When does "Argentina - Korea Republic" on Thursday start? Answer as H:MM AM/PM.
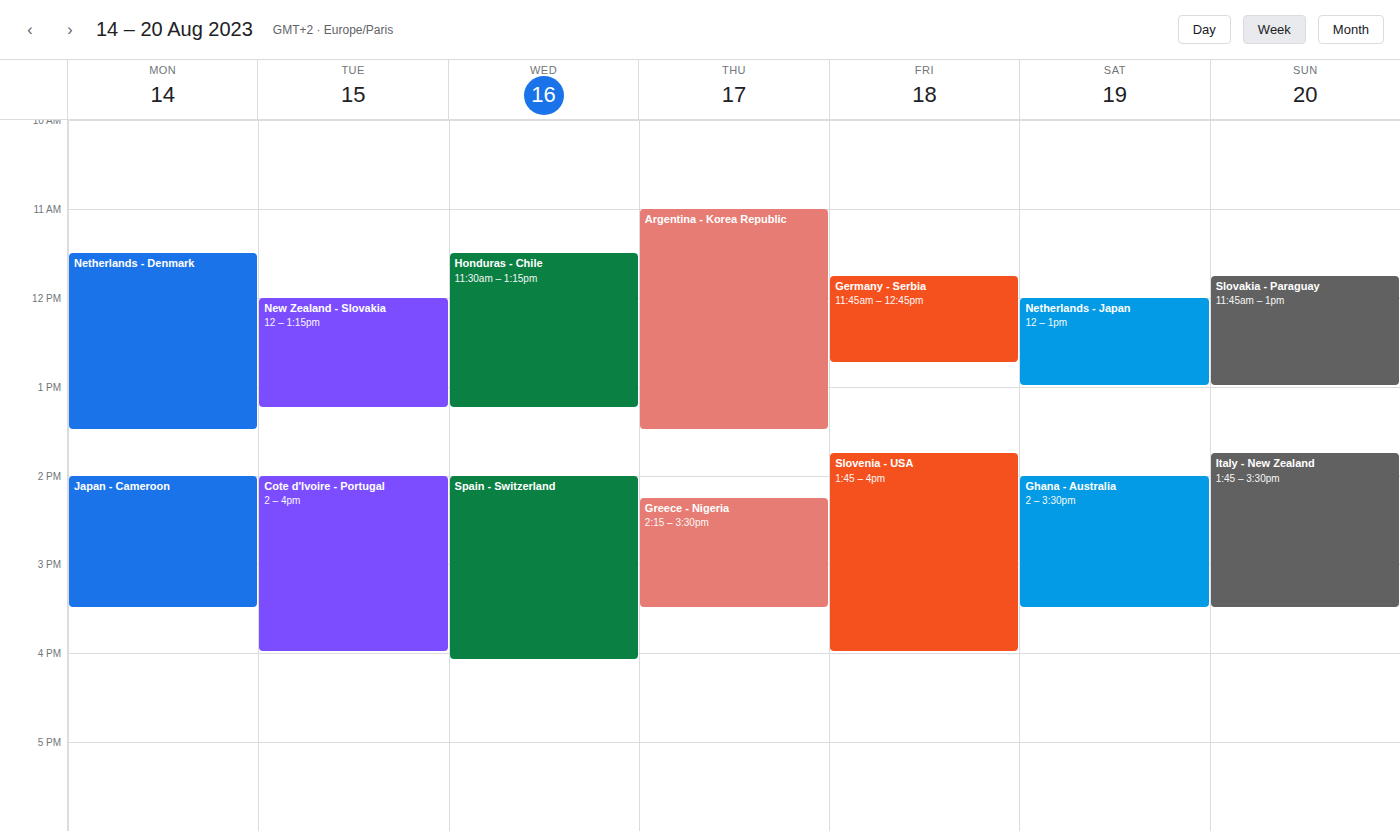
11:00 AM